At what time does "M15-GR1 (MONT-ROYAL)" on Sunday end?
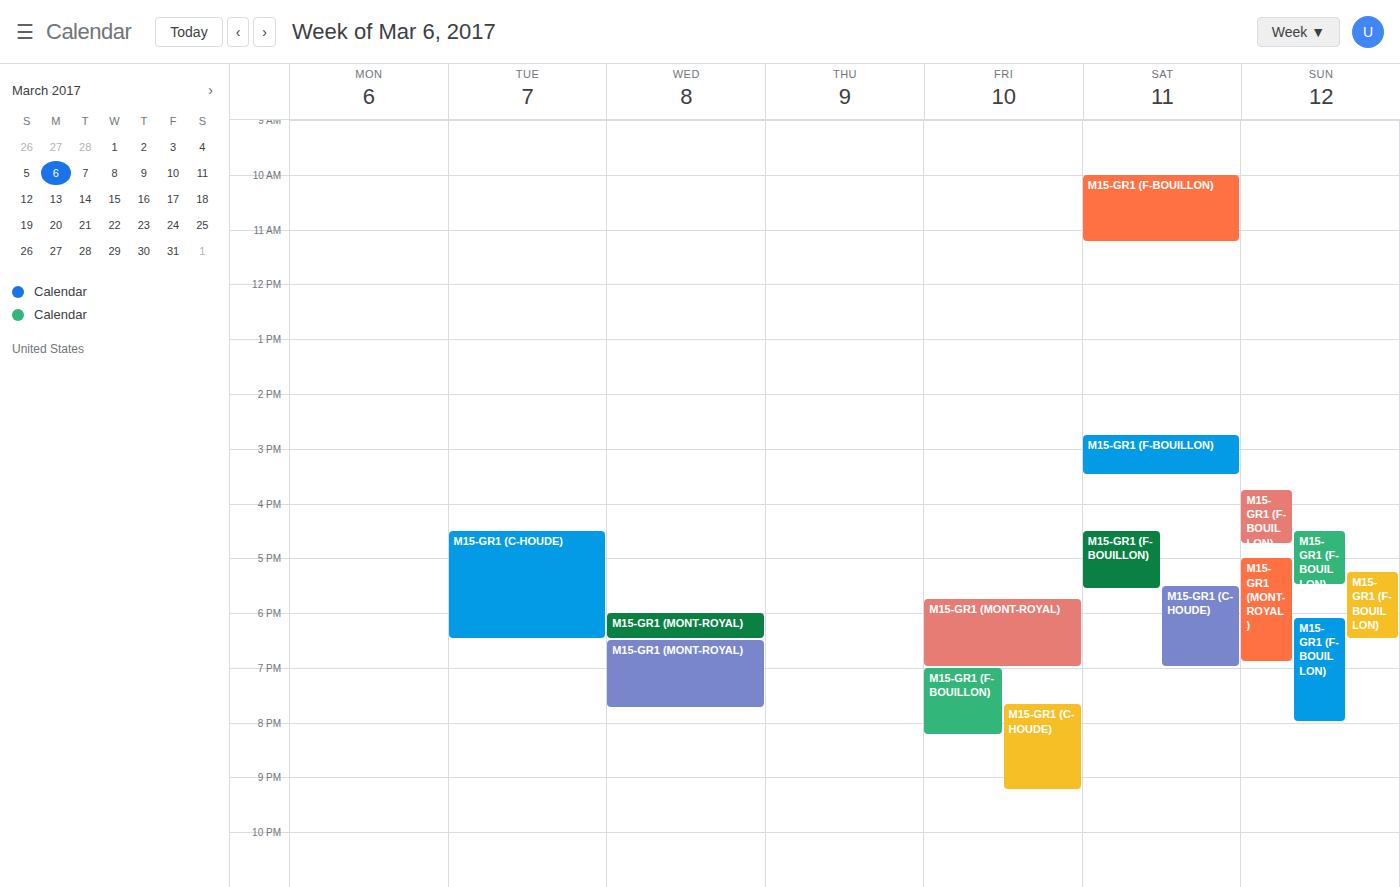
6:55 PM